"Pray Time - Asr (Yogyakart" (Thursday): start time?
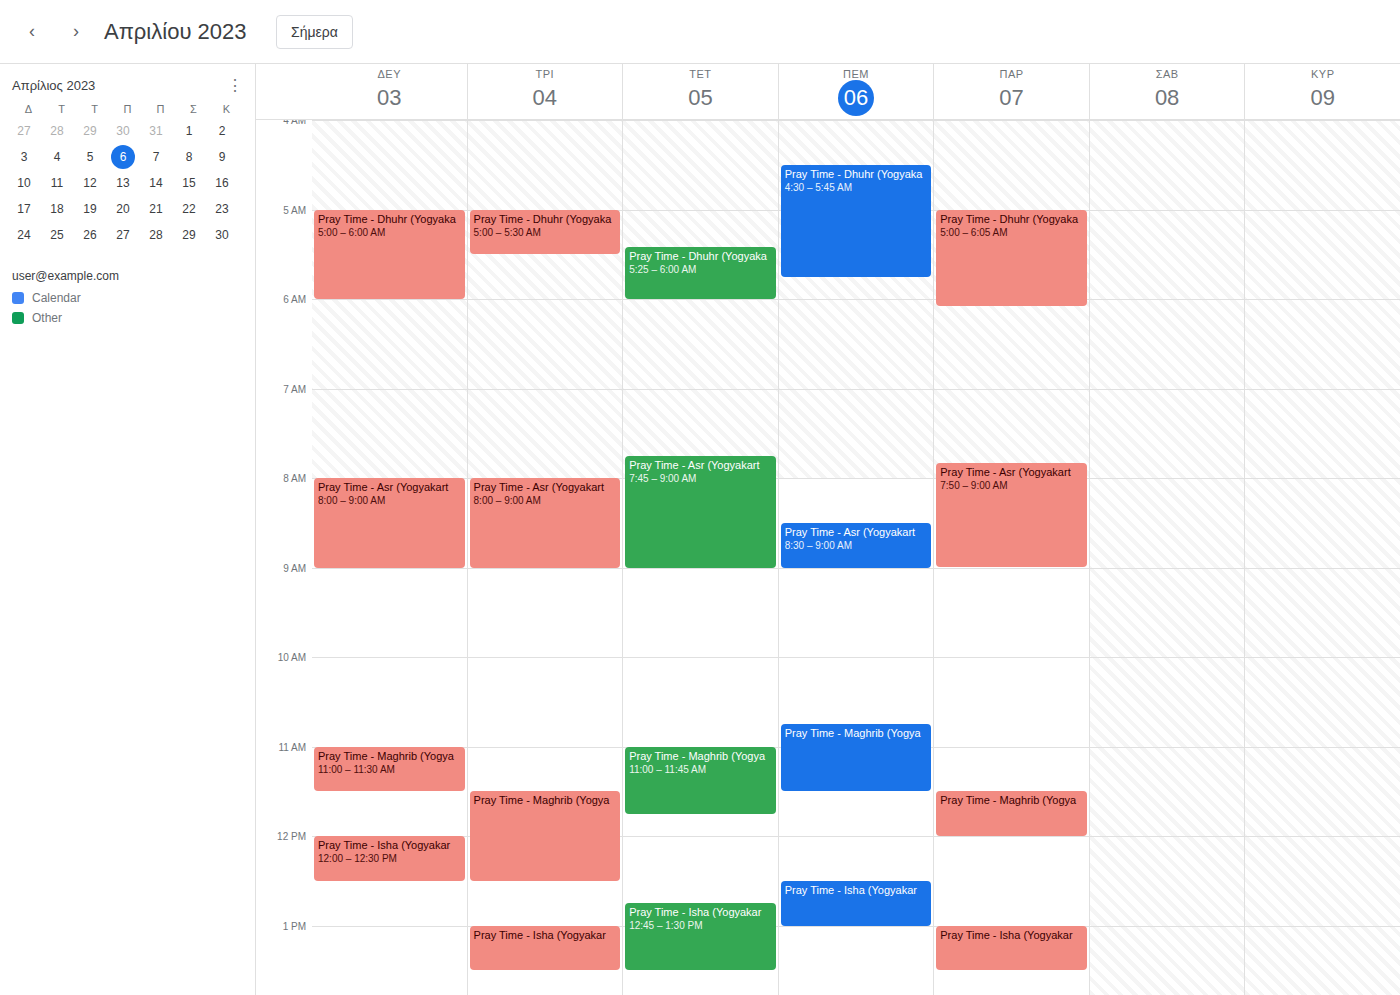
8:30 AM